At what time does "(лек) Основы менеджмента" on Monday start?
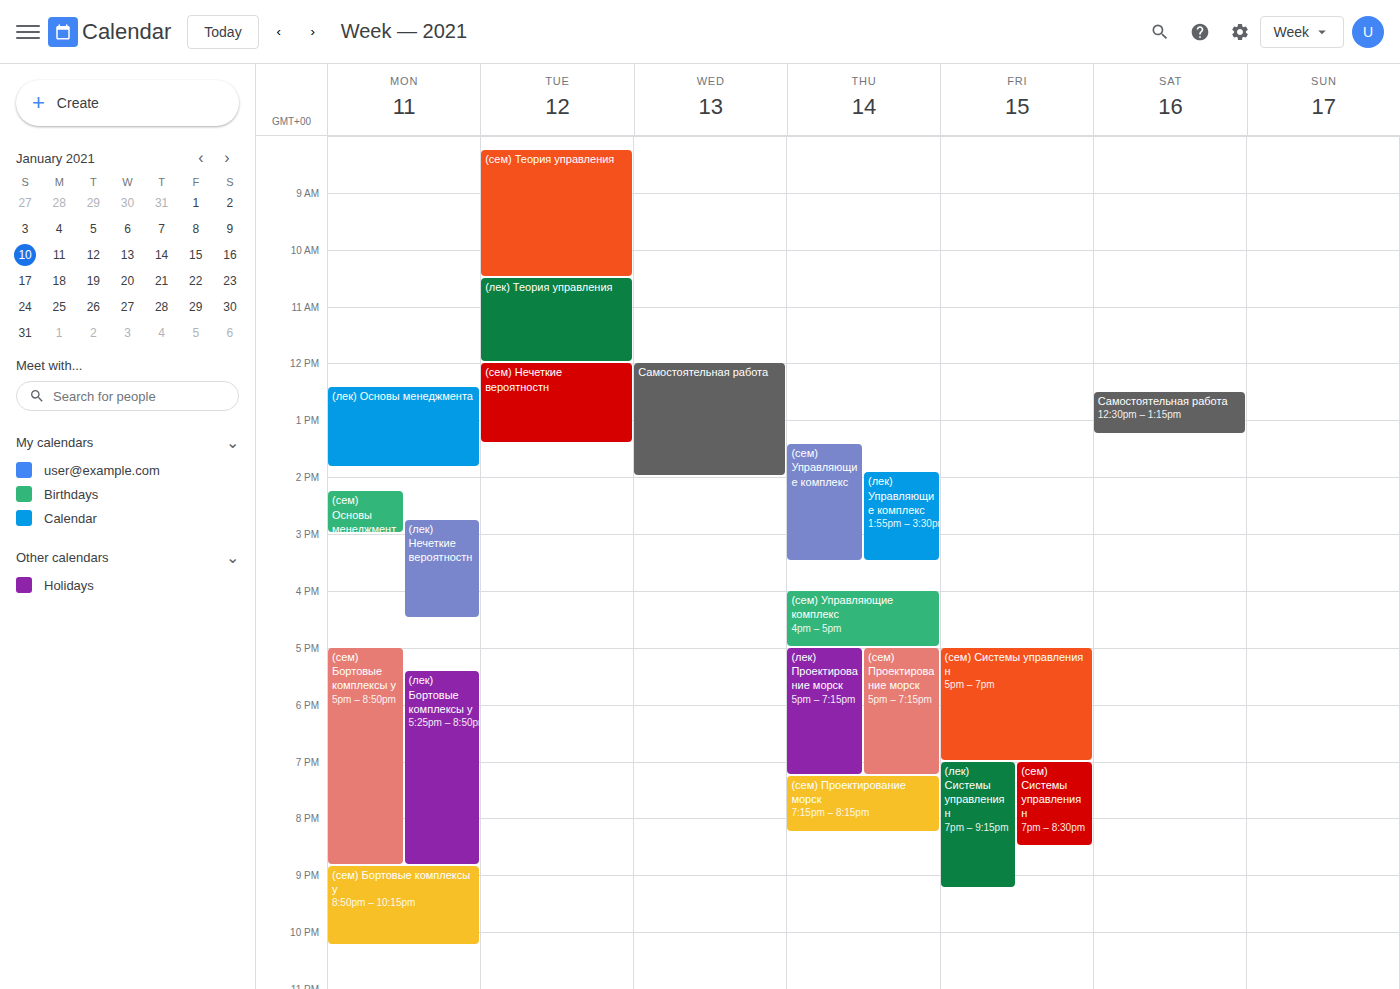
12:25 PM